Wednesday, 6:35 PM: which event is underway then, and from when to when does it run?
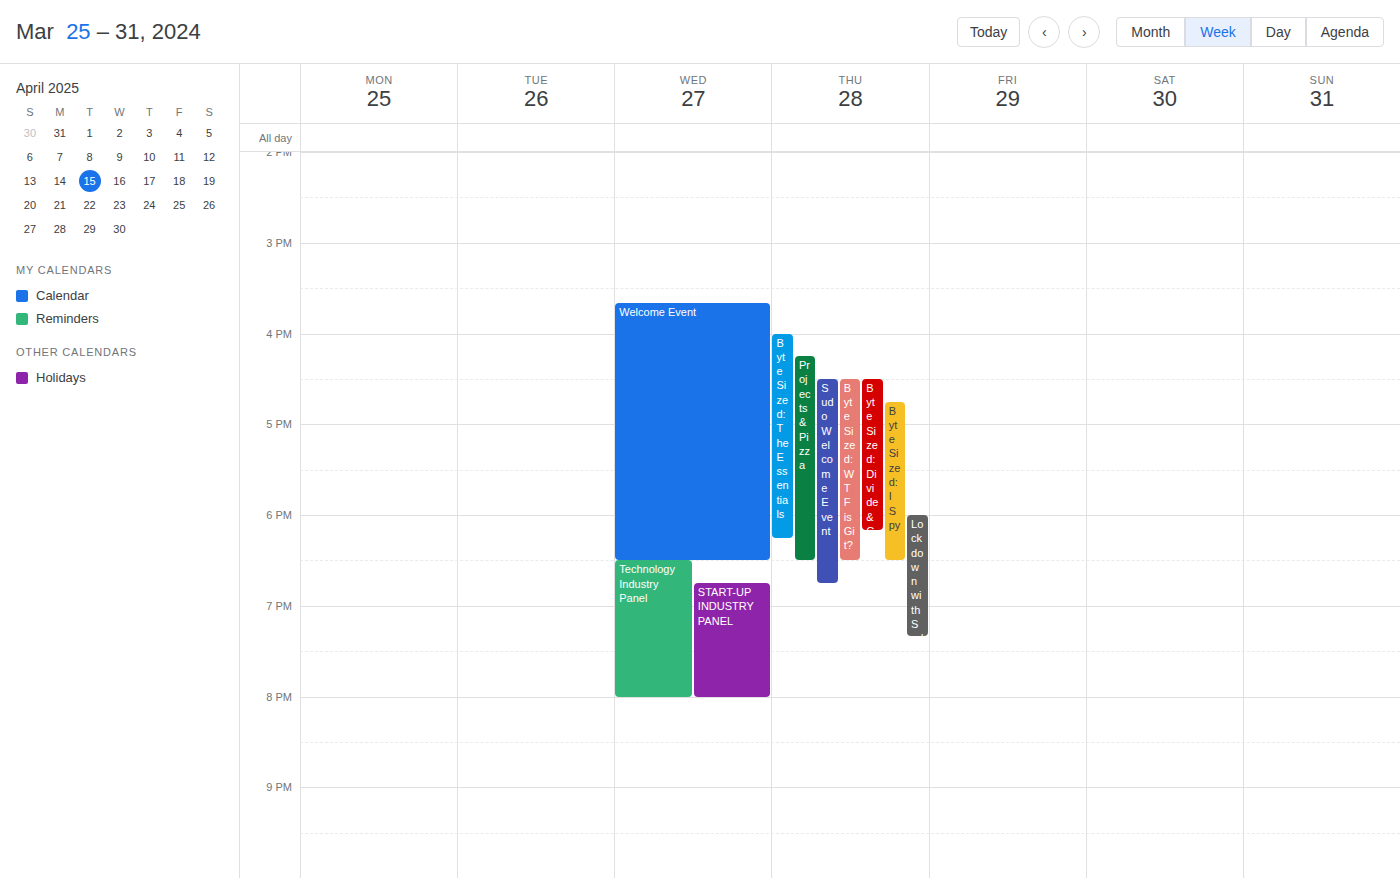
"Technology Industry Panel", 6:30 PM to 8:00 PM